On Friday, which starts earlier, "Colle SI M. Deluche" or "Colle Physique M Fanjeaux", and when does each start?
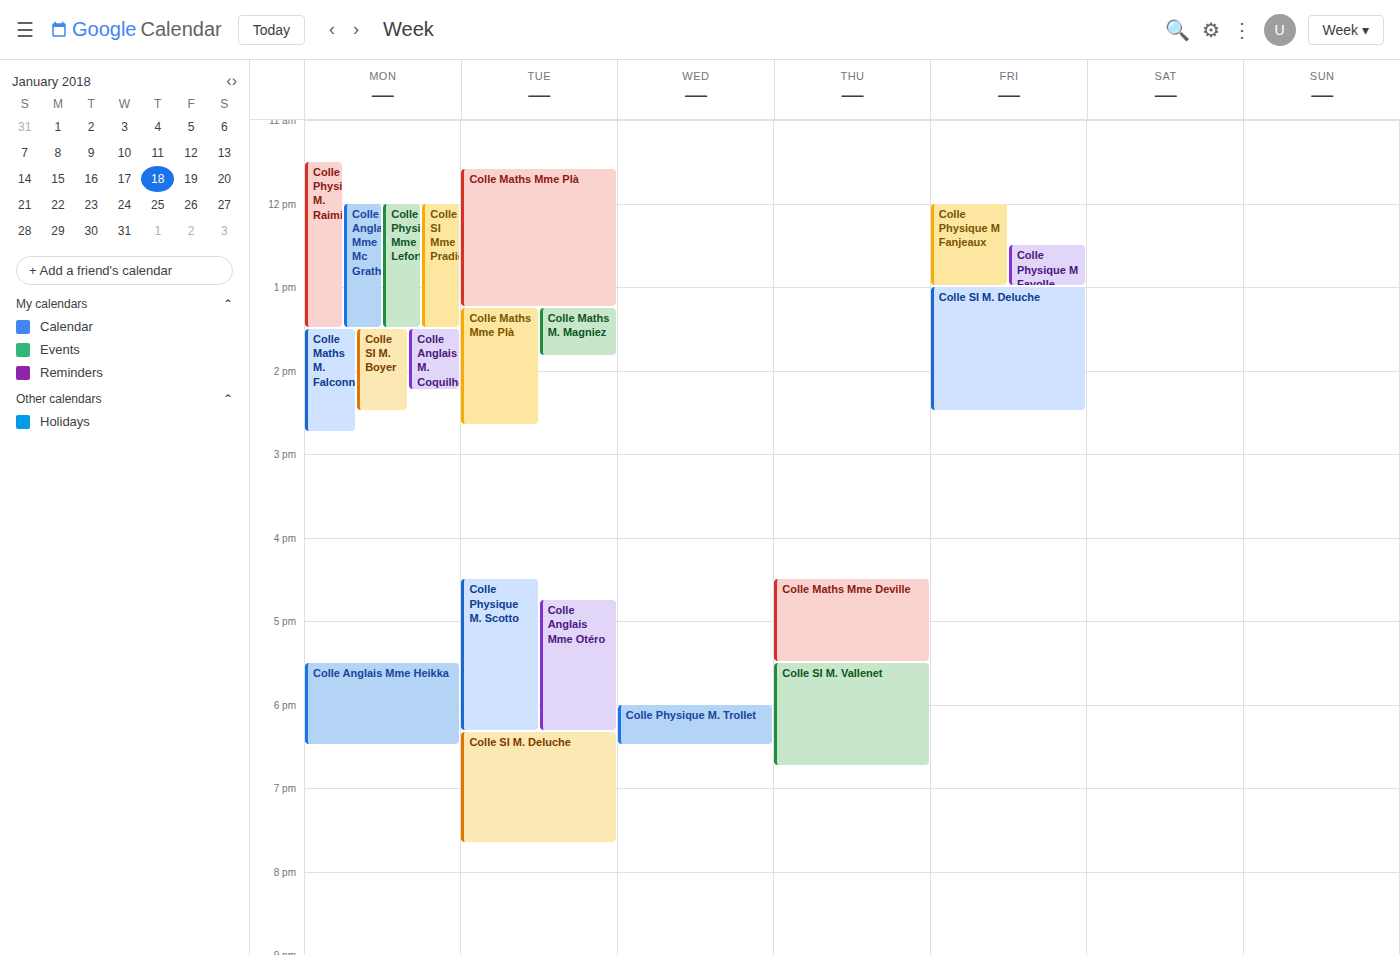
"Colle Physique M Fanjeaux" 12:00 PM; "Colle SI M. Deluche" 1:00 PM.